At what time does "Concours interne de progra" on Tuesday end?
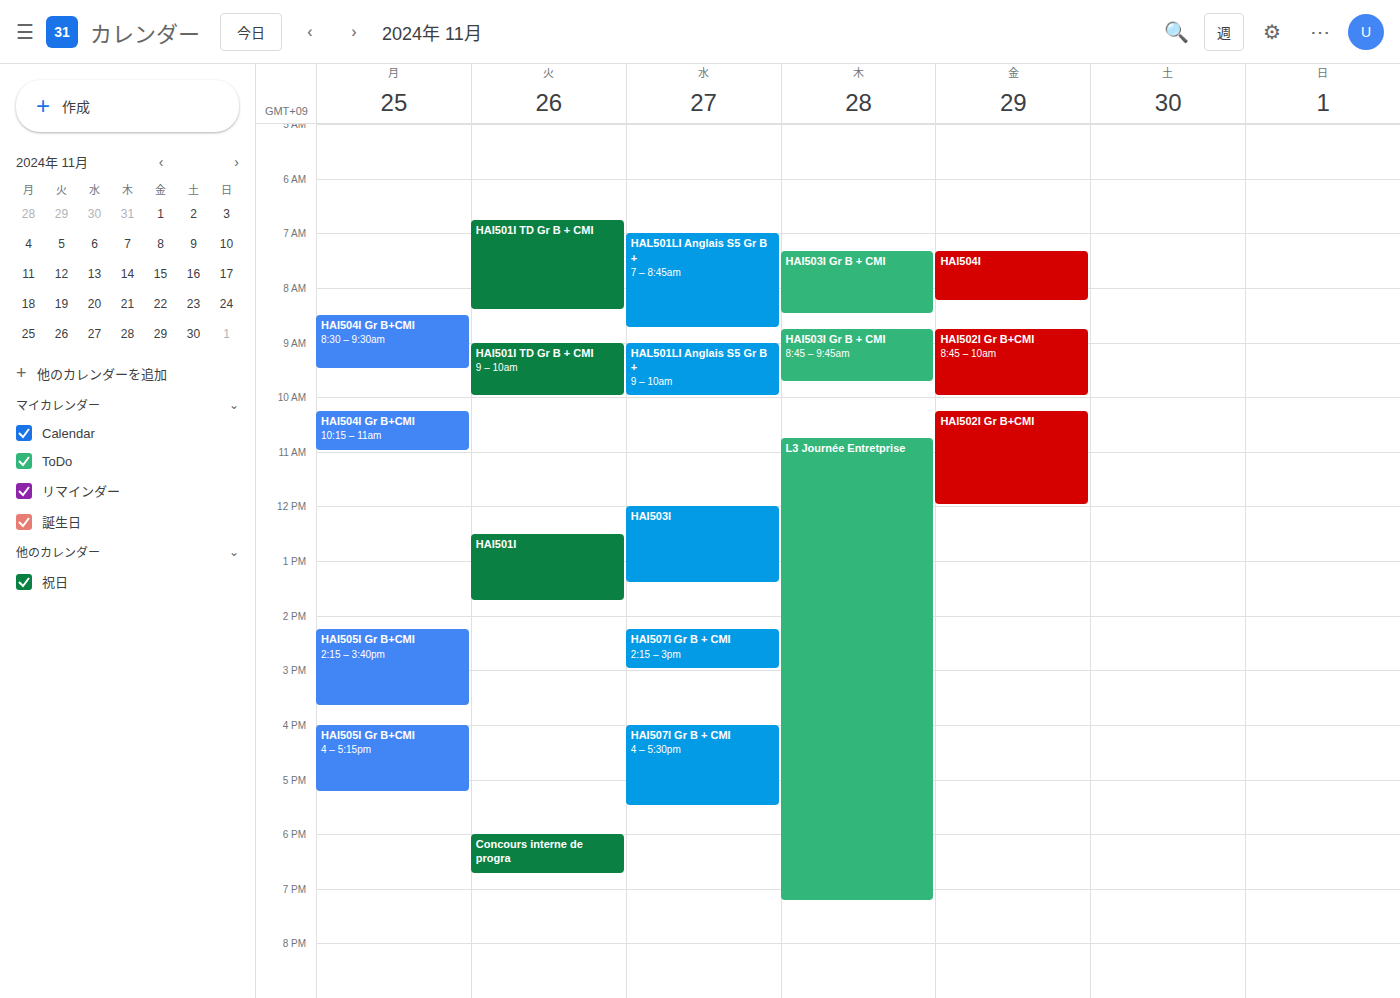
18:45